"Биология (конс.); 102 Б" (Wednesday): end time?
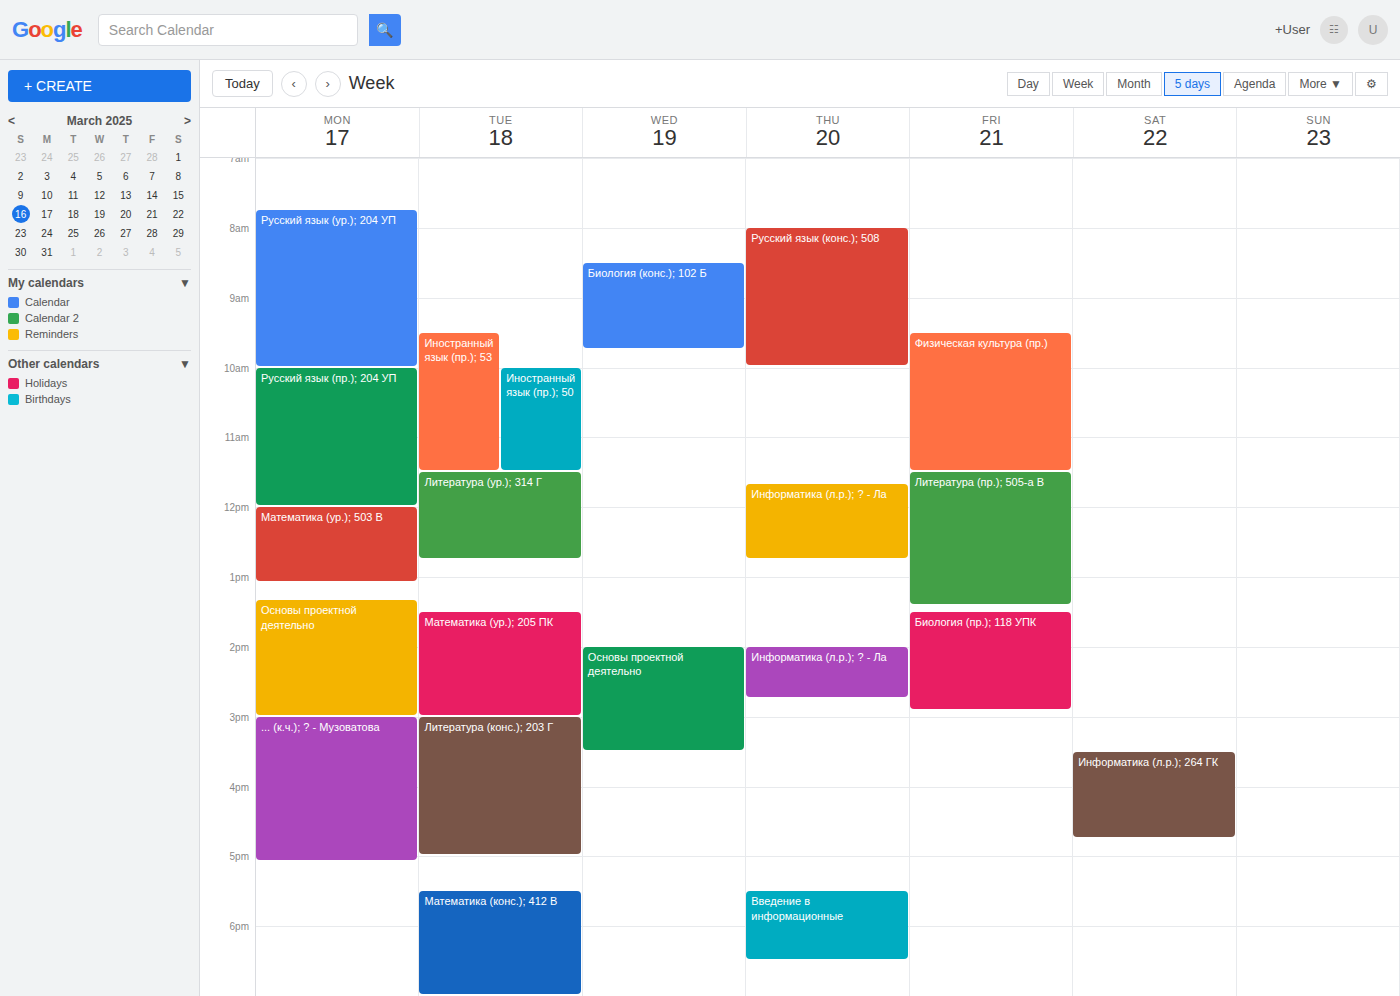
09:45